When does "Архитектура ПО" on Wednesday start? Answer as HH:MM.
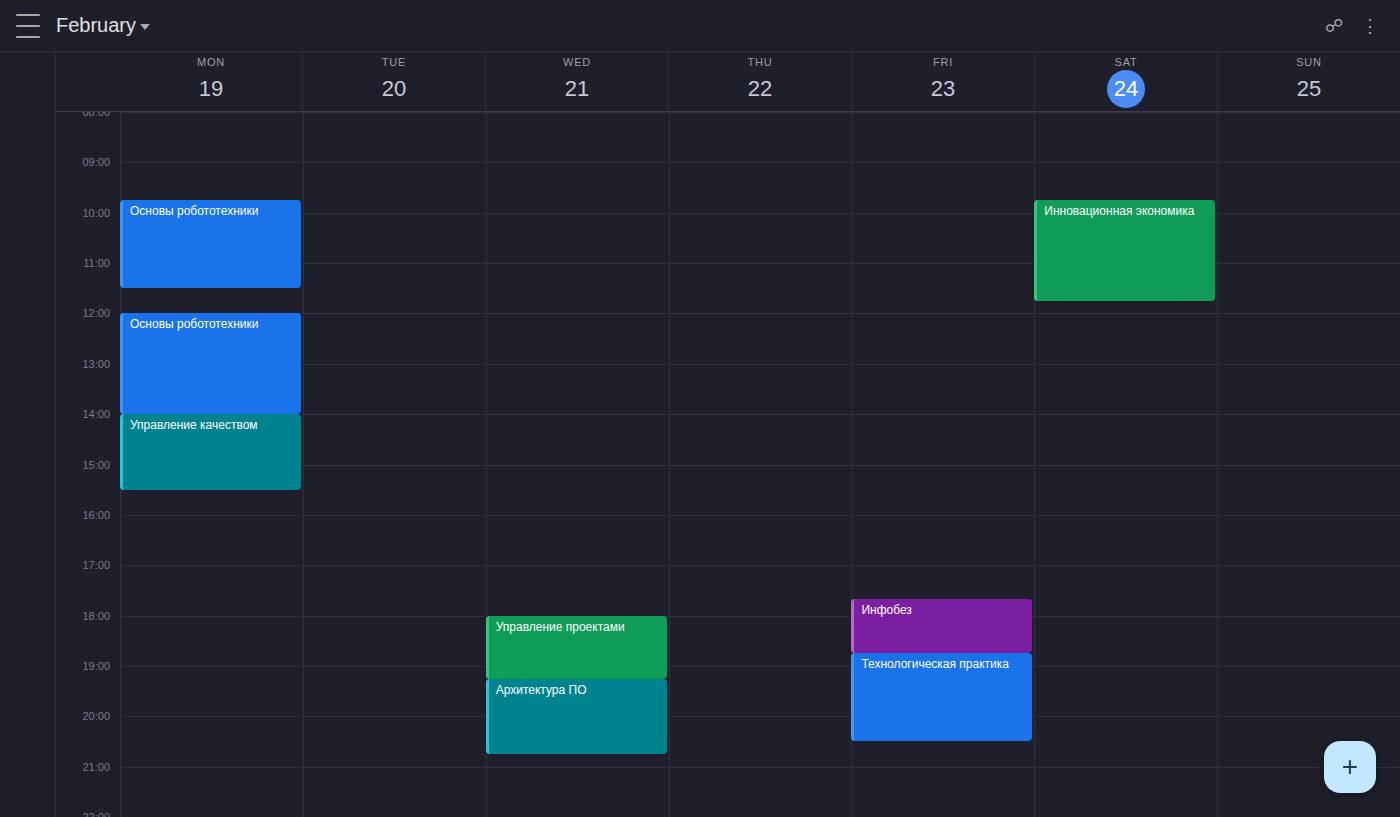
19:15